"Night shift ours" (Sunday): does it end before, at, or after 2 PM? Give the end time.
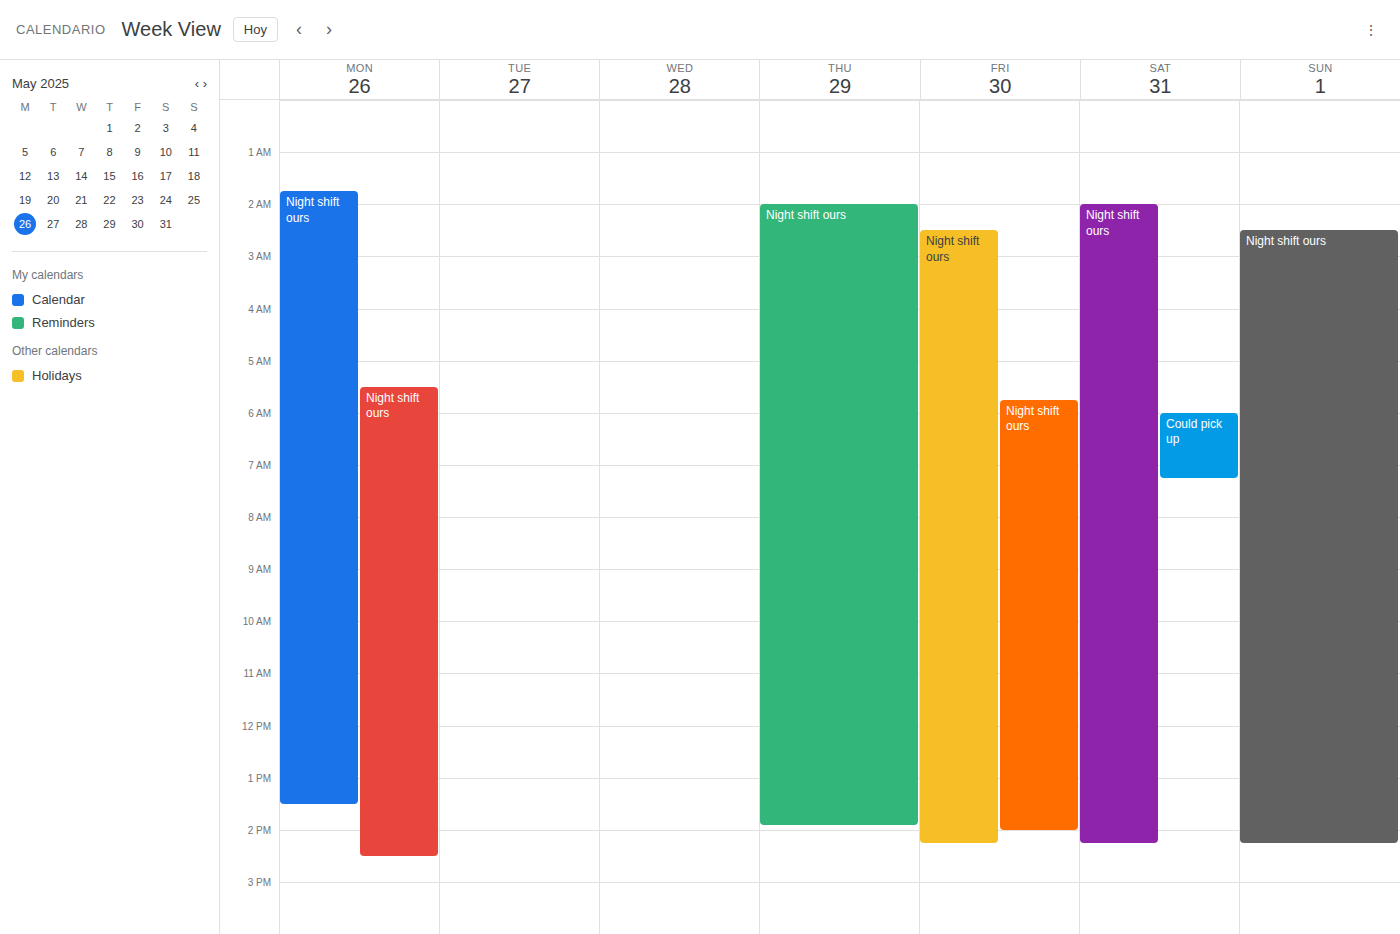
2:15 PM -- after 2 PM, 15 minutes below the 2 PM line.